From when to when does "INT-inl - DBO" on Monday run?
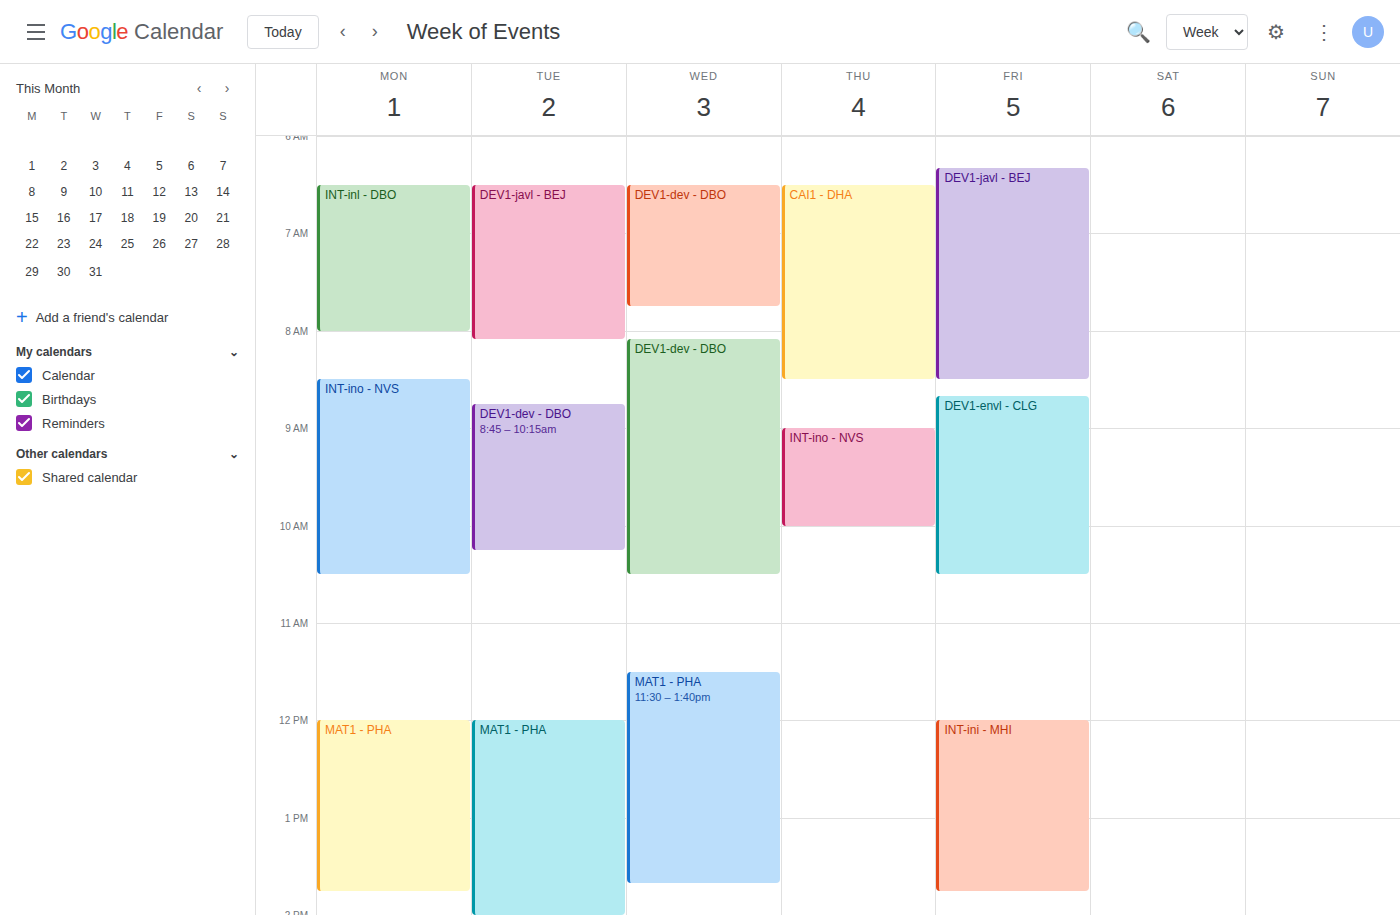
06:30 to 08:00